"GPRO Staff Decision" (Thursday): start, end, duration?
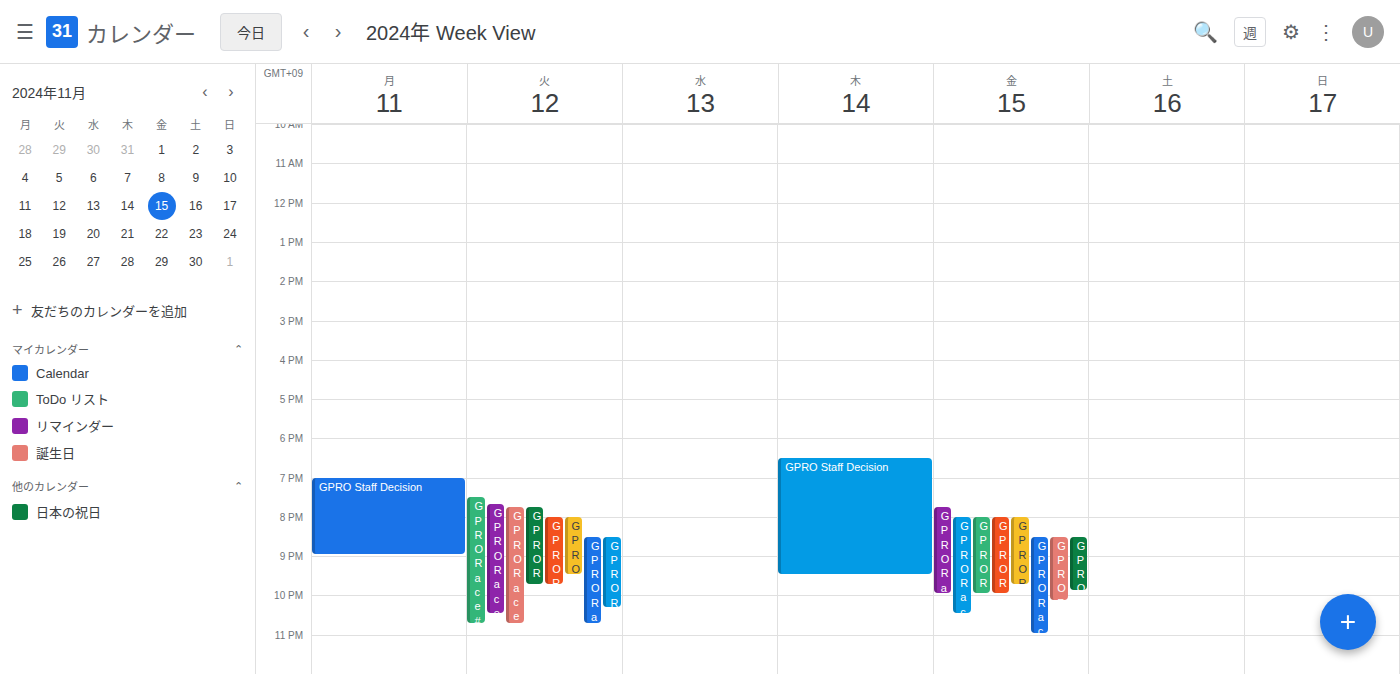
18:30 to 21:30, 3 hours